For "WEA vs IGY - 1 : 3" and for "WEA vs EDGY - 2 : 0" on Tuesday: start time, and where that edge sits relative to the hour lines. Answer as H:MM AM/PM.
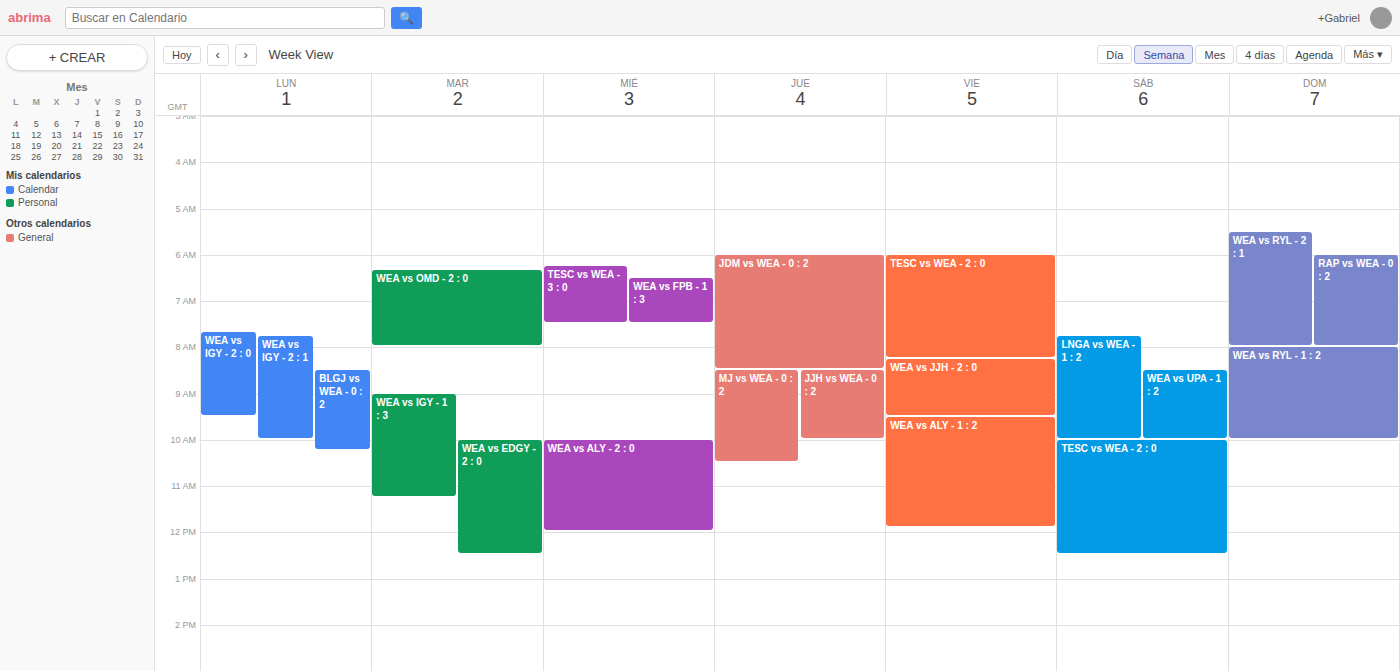
"WEA vs IGY - 1 : 3": 9:00 AM, exactly on the 9 AM line. "WEA vs EDGY - 2 : 0": 10:00 AM, exactly on the 10 AM line.